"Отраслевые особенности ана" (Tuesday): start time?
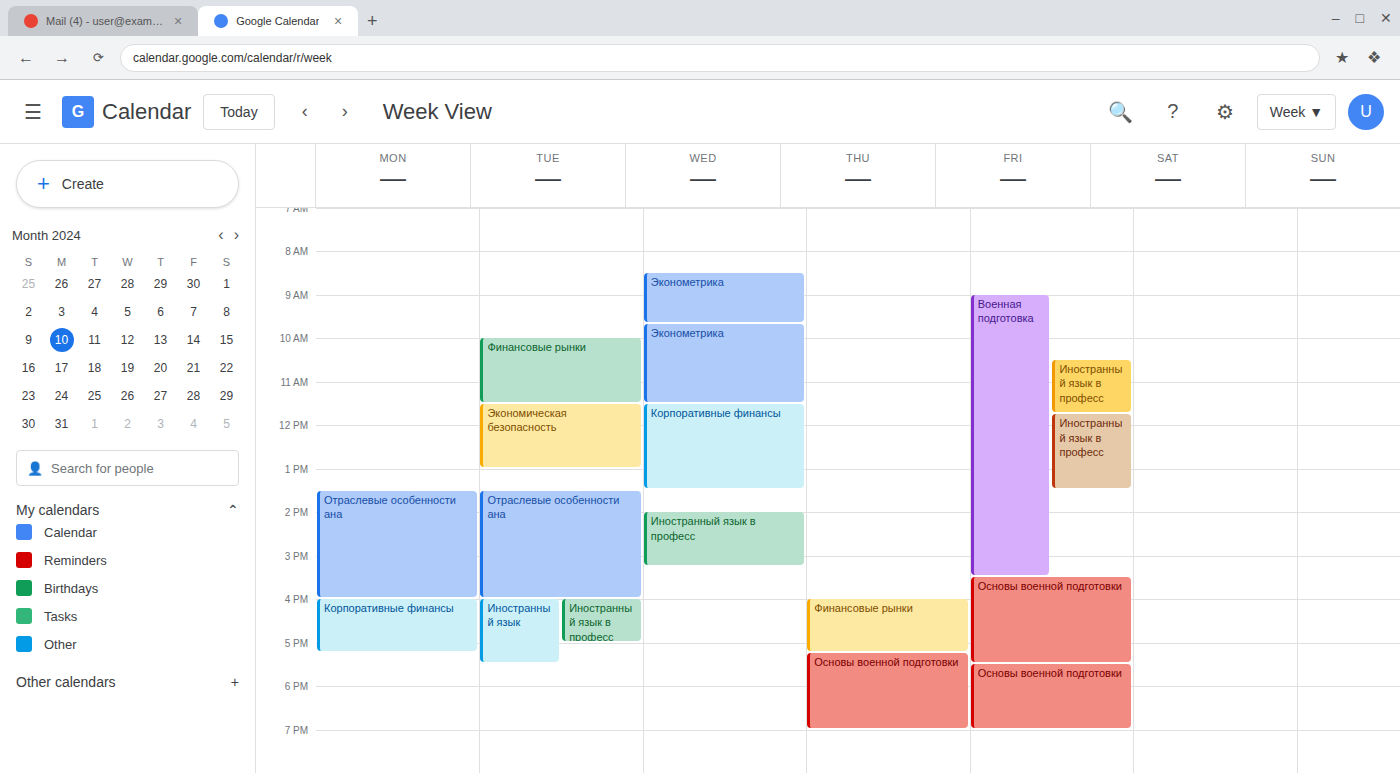
1:30 PM